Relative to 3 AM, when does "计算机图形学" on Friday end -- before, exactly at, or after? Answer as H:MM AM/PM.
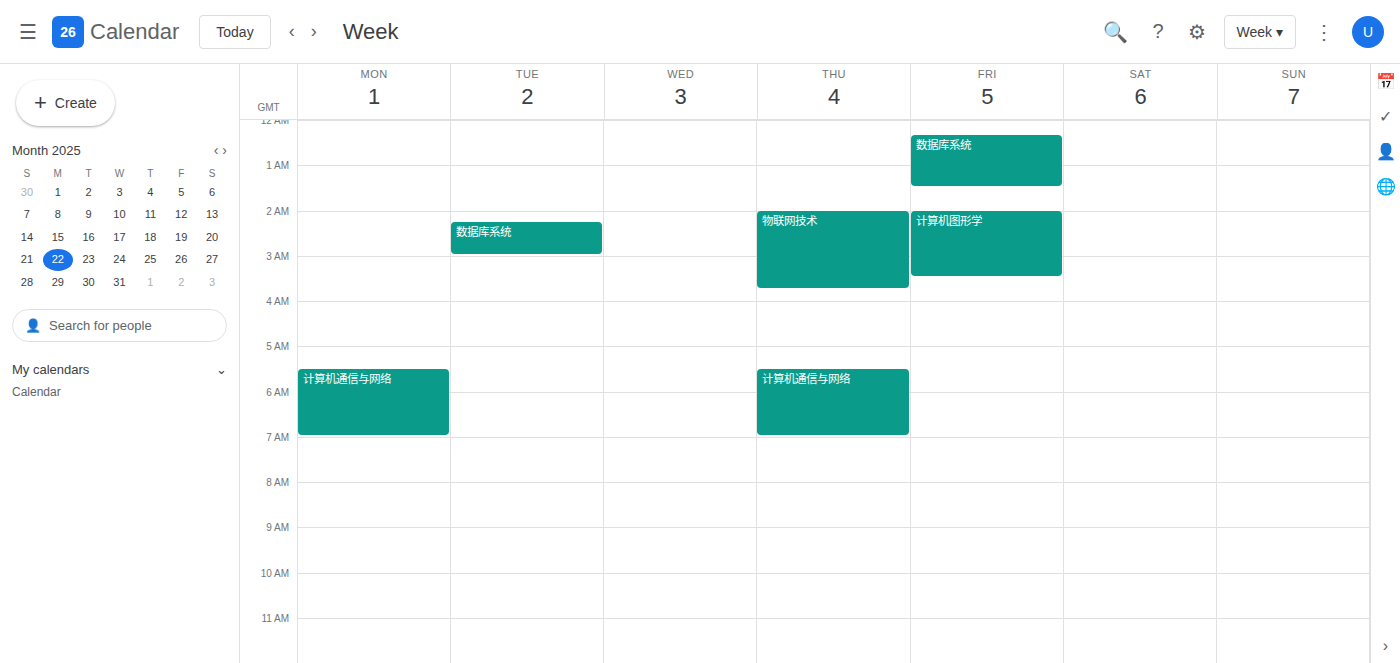
3:30 AM -- after 3 AM, 30 minutes below the 3 AM line.